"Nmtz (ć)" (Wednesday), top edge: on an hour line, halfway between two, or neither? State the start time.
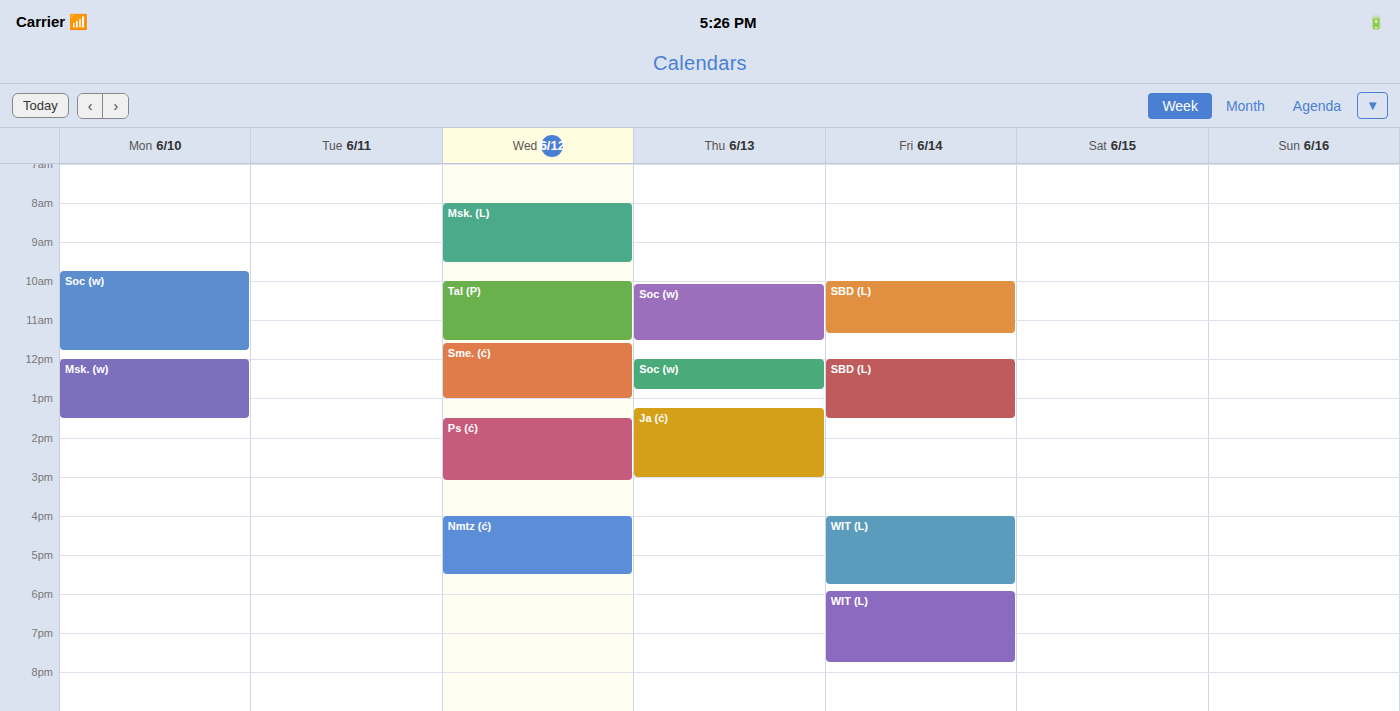
4:00 PM -- exactly on the 4 PM line.